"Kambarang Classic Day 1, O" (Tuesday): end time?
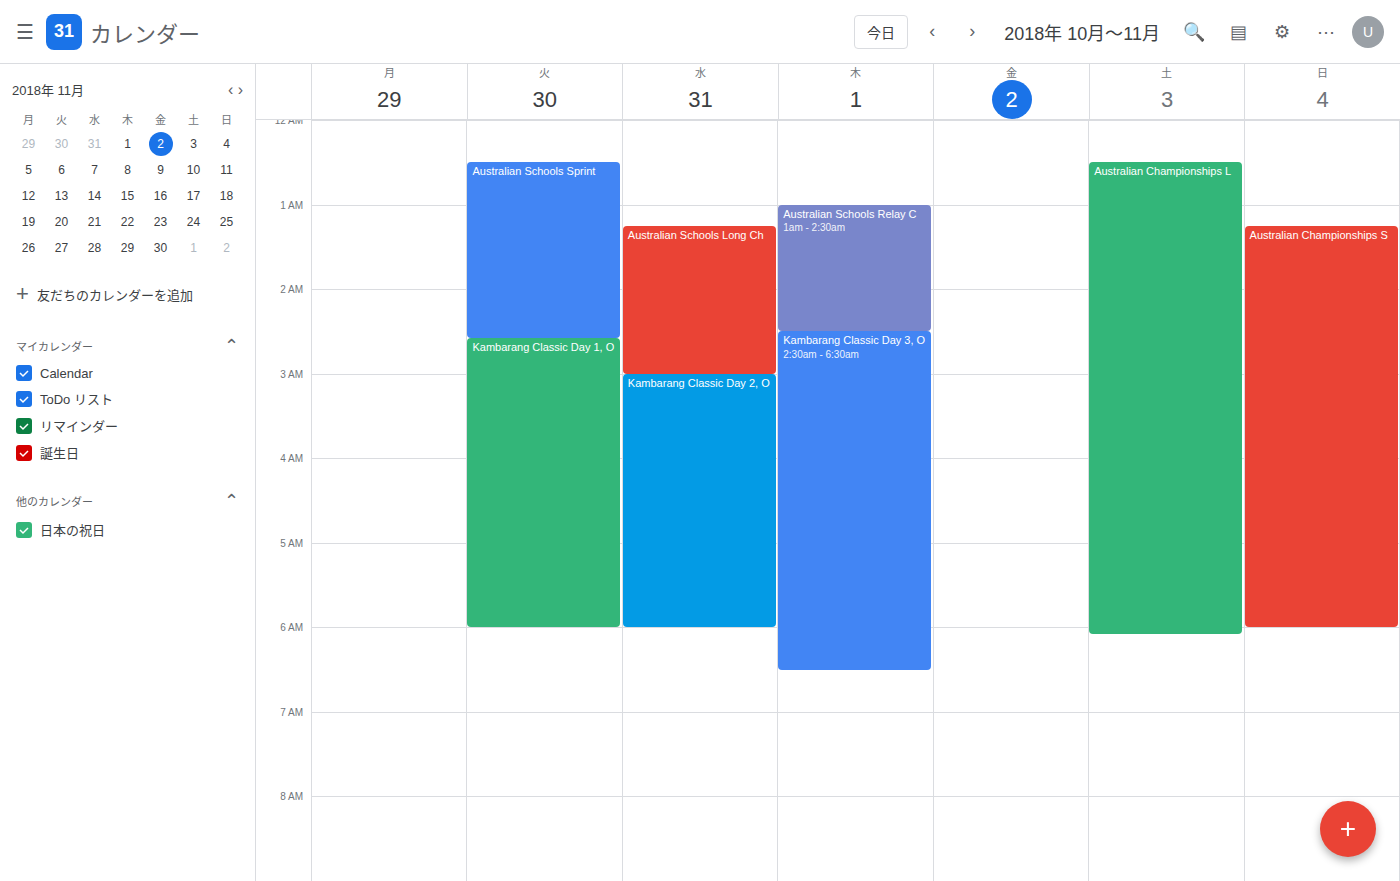
6:00 AM